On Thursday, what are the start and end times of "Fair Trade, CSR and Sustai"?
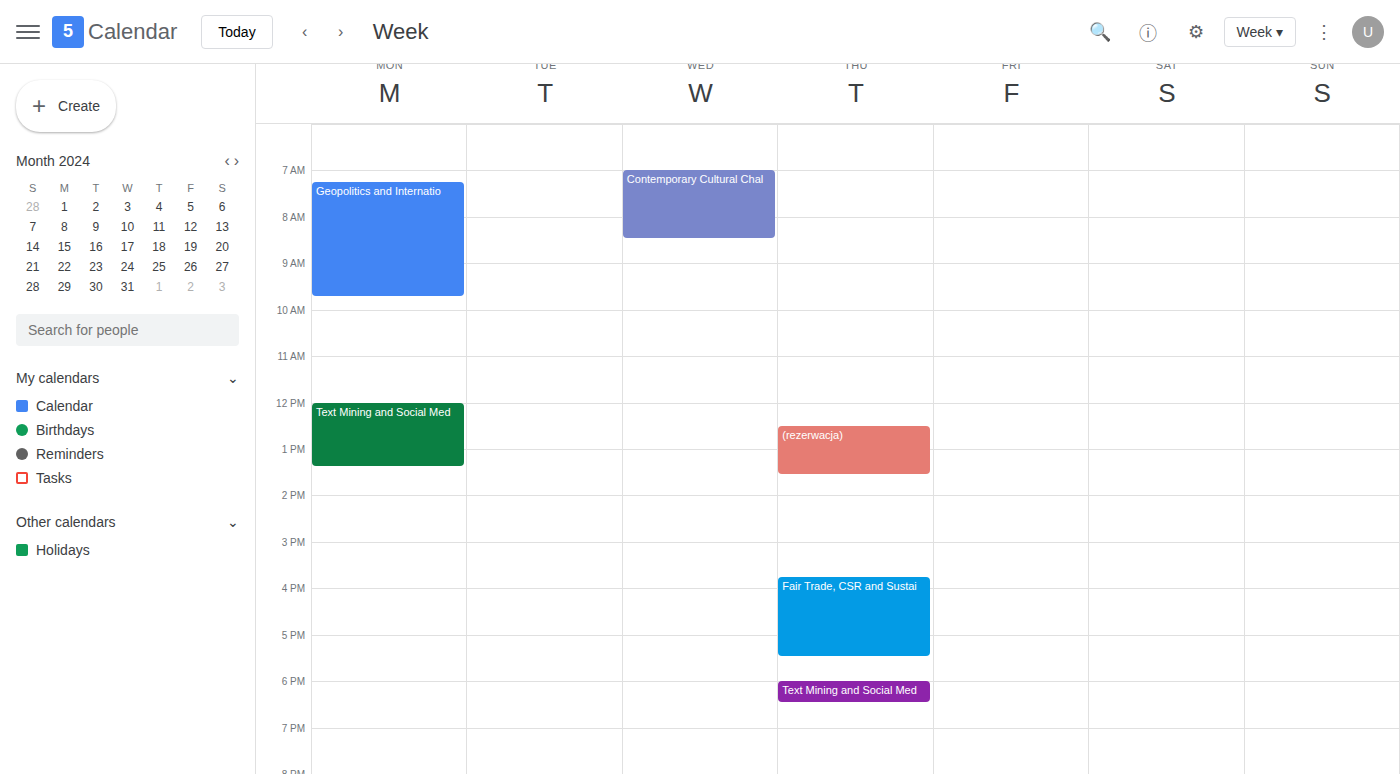
3:45 PM to 5:30 PM